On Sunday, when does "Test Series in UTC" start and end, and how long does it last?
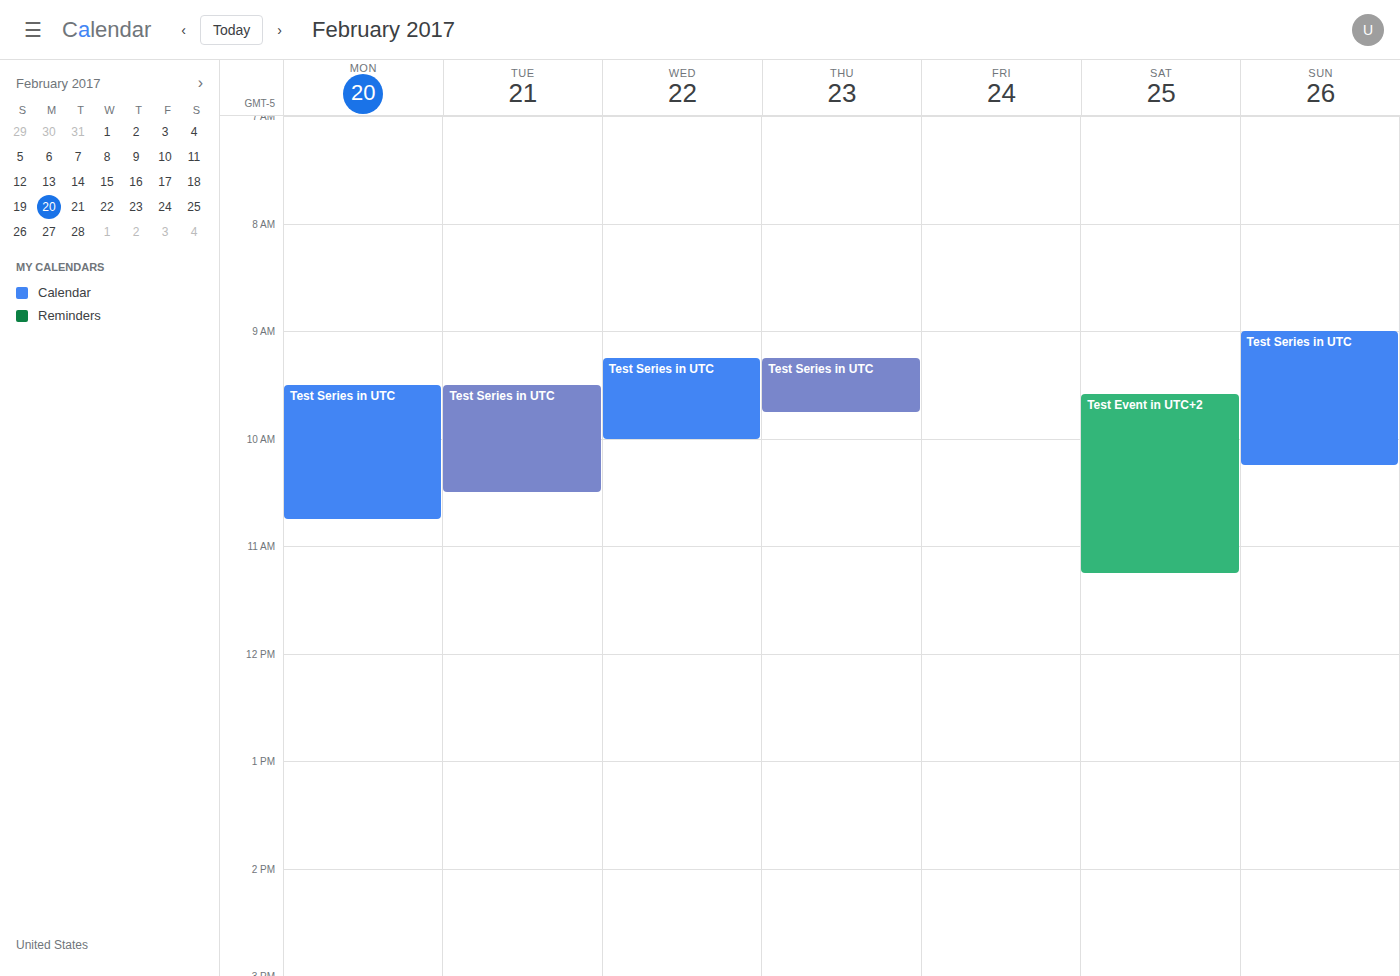
09:00 to 10:15, 1 hour 15 minutes